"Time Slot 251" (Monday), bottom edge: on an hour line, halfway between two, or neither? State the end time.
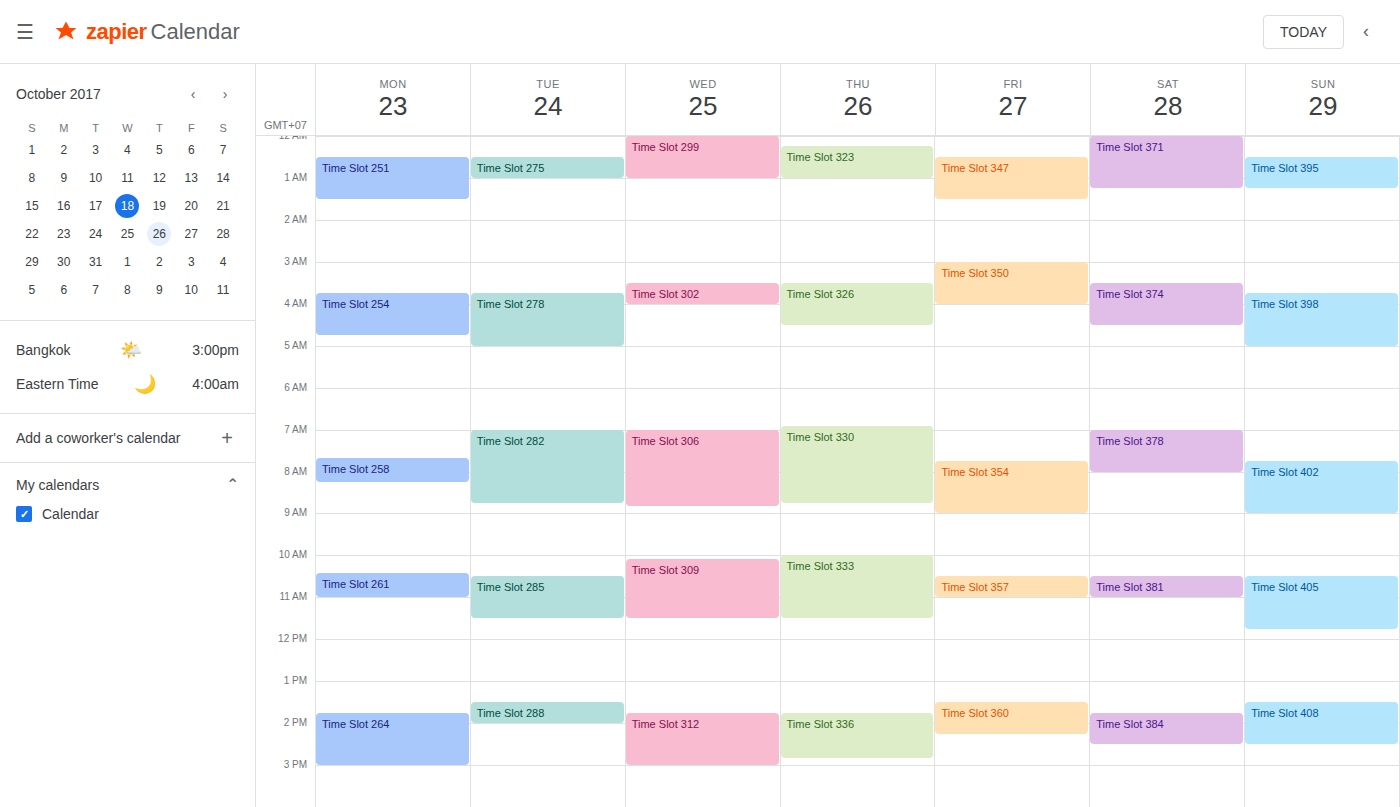
01:30 -- halfway between the 01:00 and 02:00 lines.